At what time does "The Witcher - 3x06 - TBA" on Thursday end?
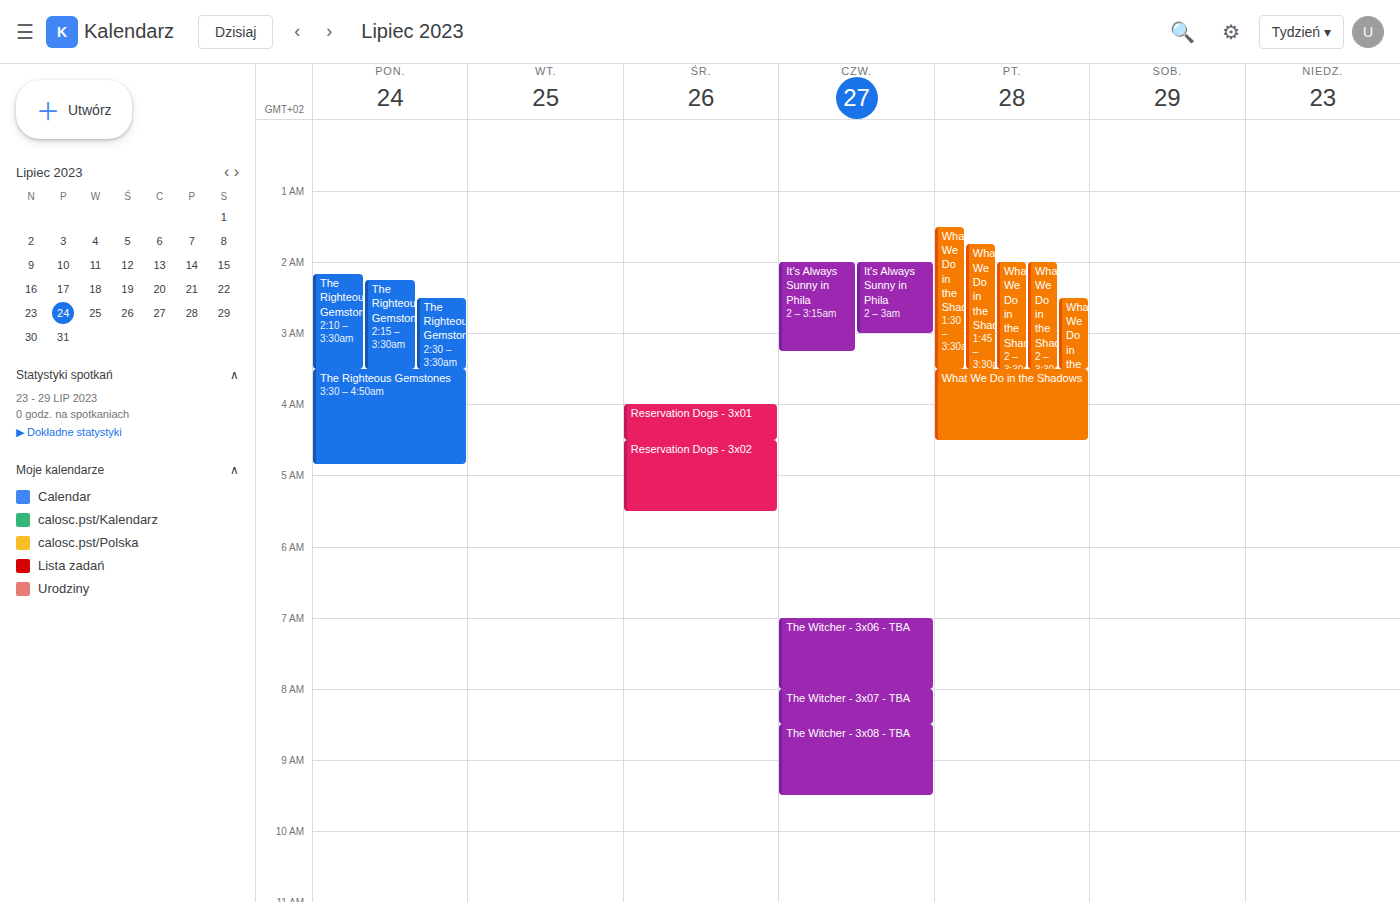
8:00 AM